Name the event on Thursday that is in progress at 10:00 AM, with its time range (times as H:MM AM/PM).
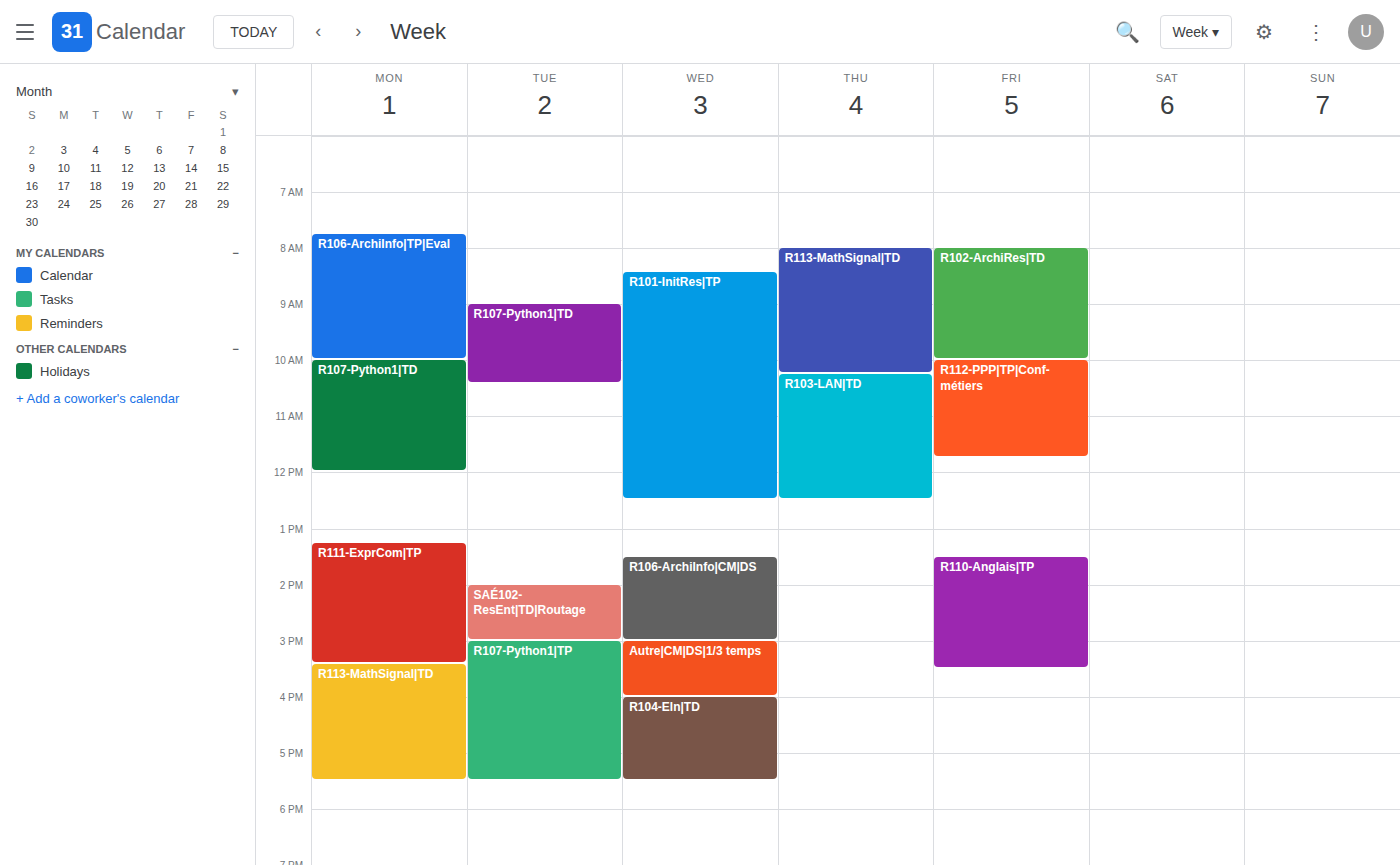
"R113-MathSignal|TD", 8:00 AM to 10:15 AM